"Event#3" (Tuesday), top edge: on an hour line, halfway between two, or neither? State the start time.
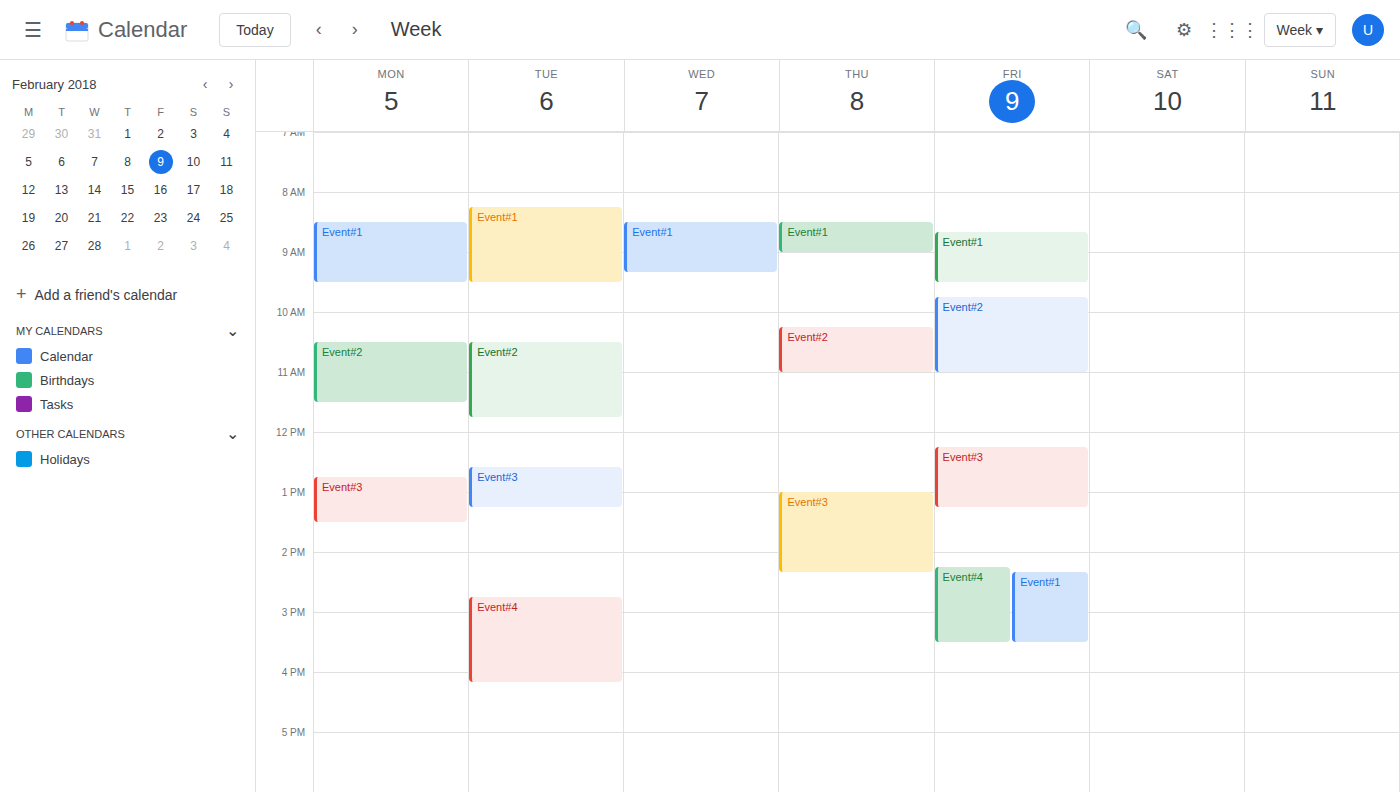
12:35 PM -- neither: 35 minutes below the 12 PM line and 25 minutes above the 1 PM line.